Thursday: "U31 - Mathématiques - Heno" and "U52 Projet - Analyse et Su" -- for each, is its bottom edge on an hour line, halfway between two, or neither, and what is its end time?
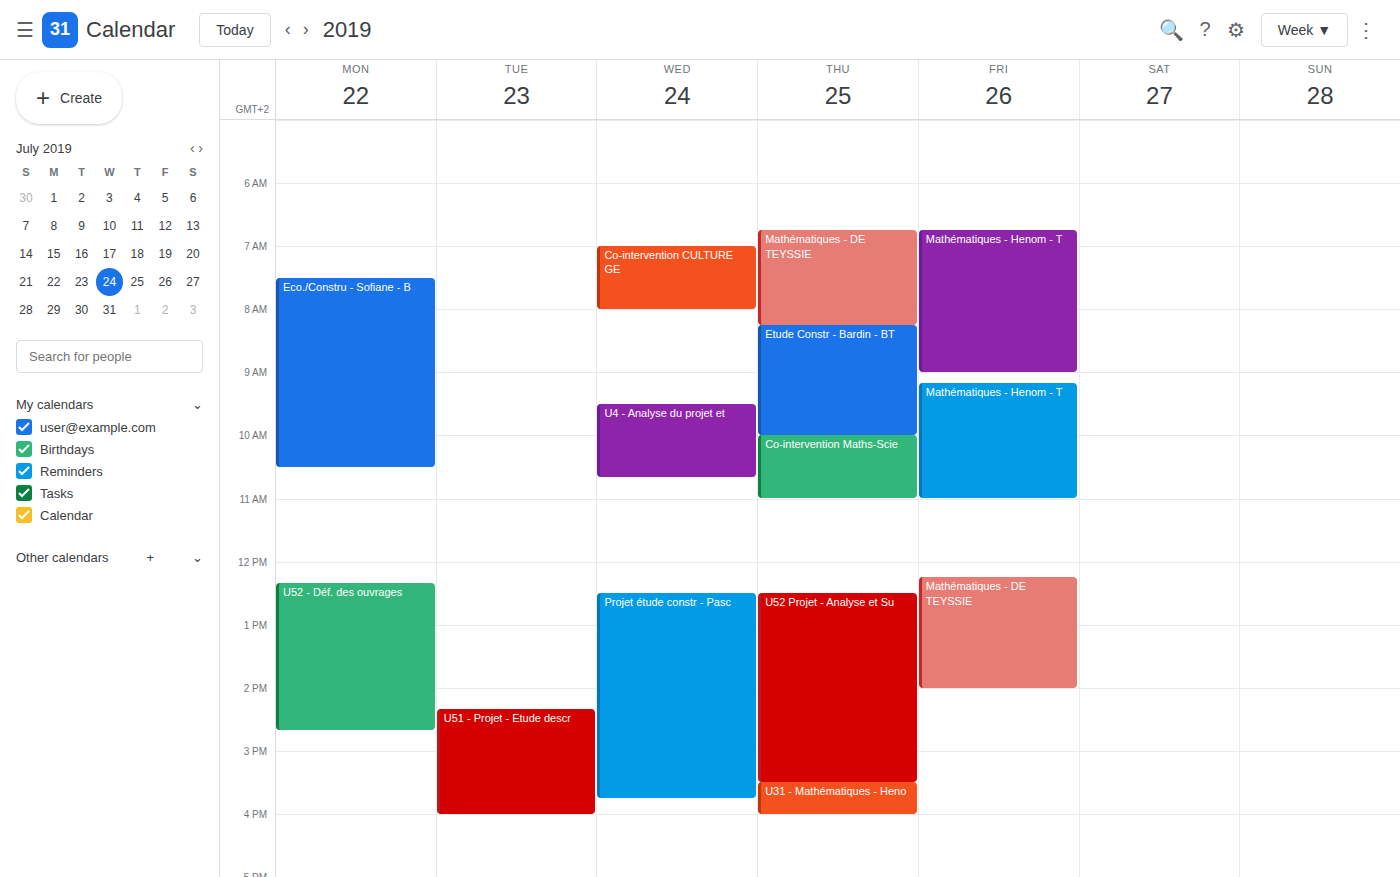
"U31 - Mathématiques - Heno": 4:00 PM, exactly on the 4 PM line. "U52 Projet - Analyse et Su": 3:30 PM, halfway between the 3 PM and 4 PM lines.